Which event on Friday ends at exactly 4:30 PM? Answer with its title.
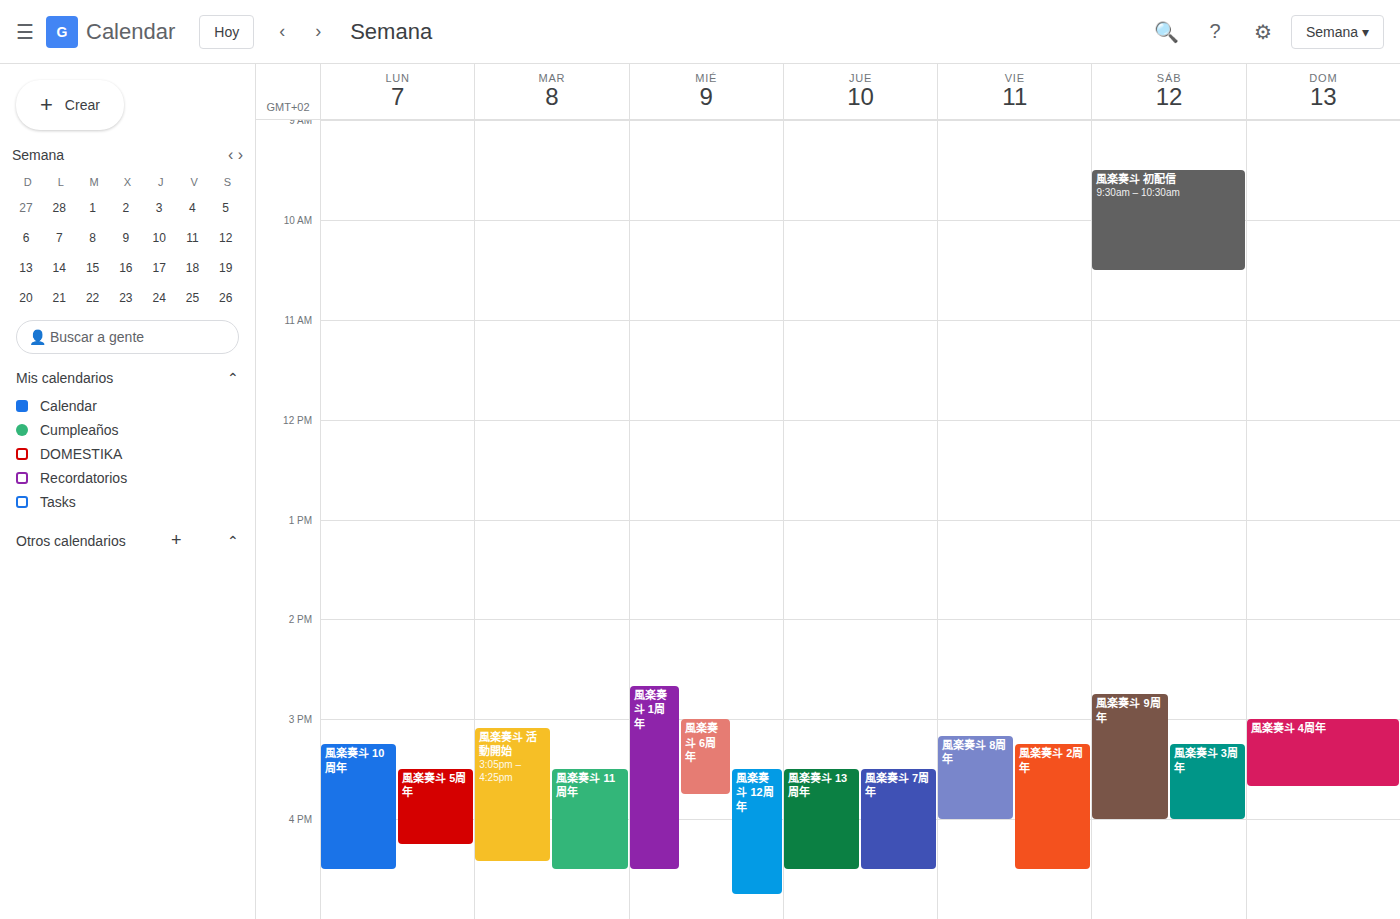
"風楽奏斗 2周年"